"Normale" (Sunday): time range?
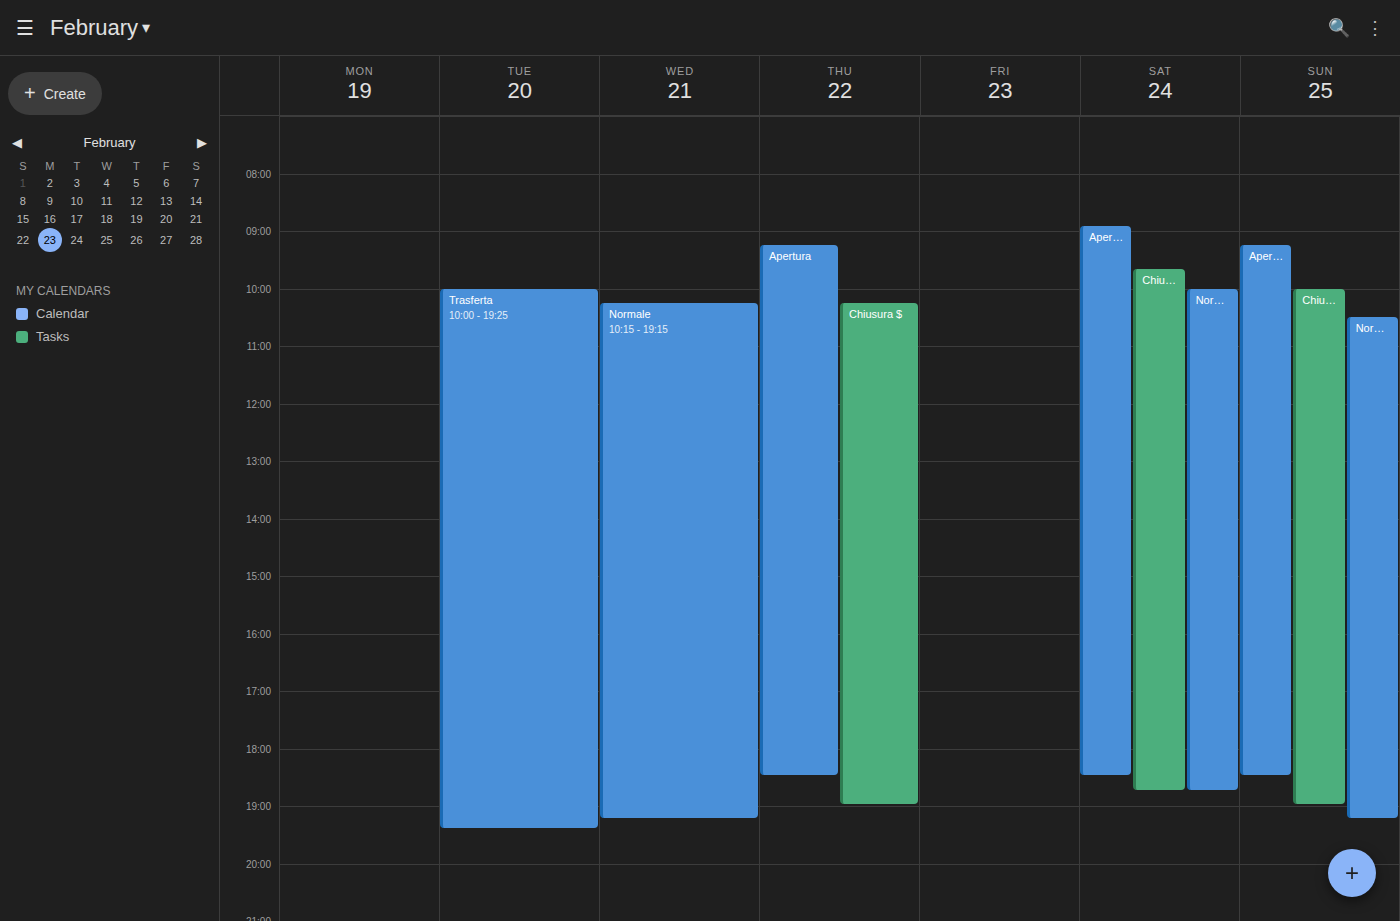
10:30 AM to 7:15 PM